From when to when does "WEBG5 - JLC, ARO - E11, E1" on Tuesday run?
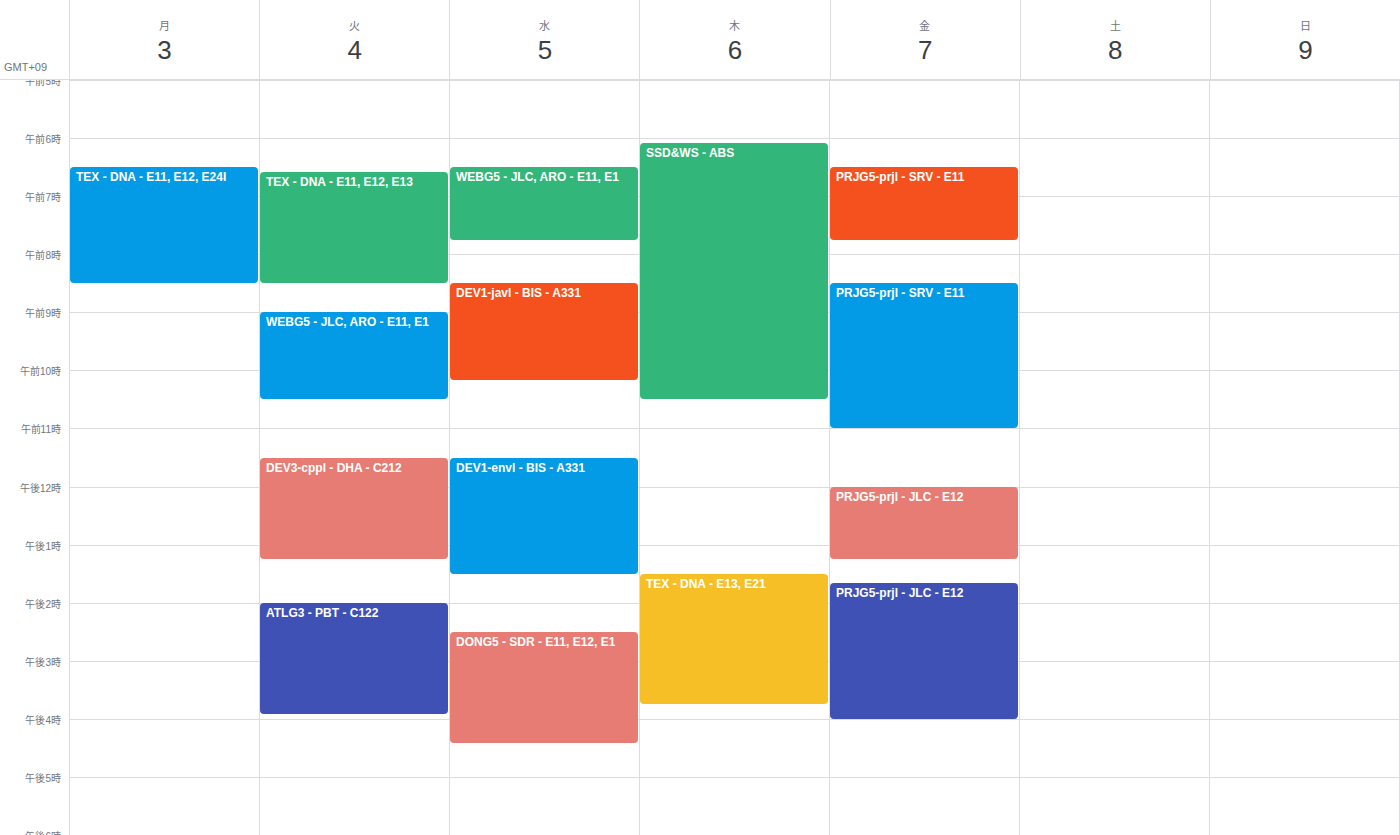
9:00 AM to 10:30 AM